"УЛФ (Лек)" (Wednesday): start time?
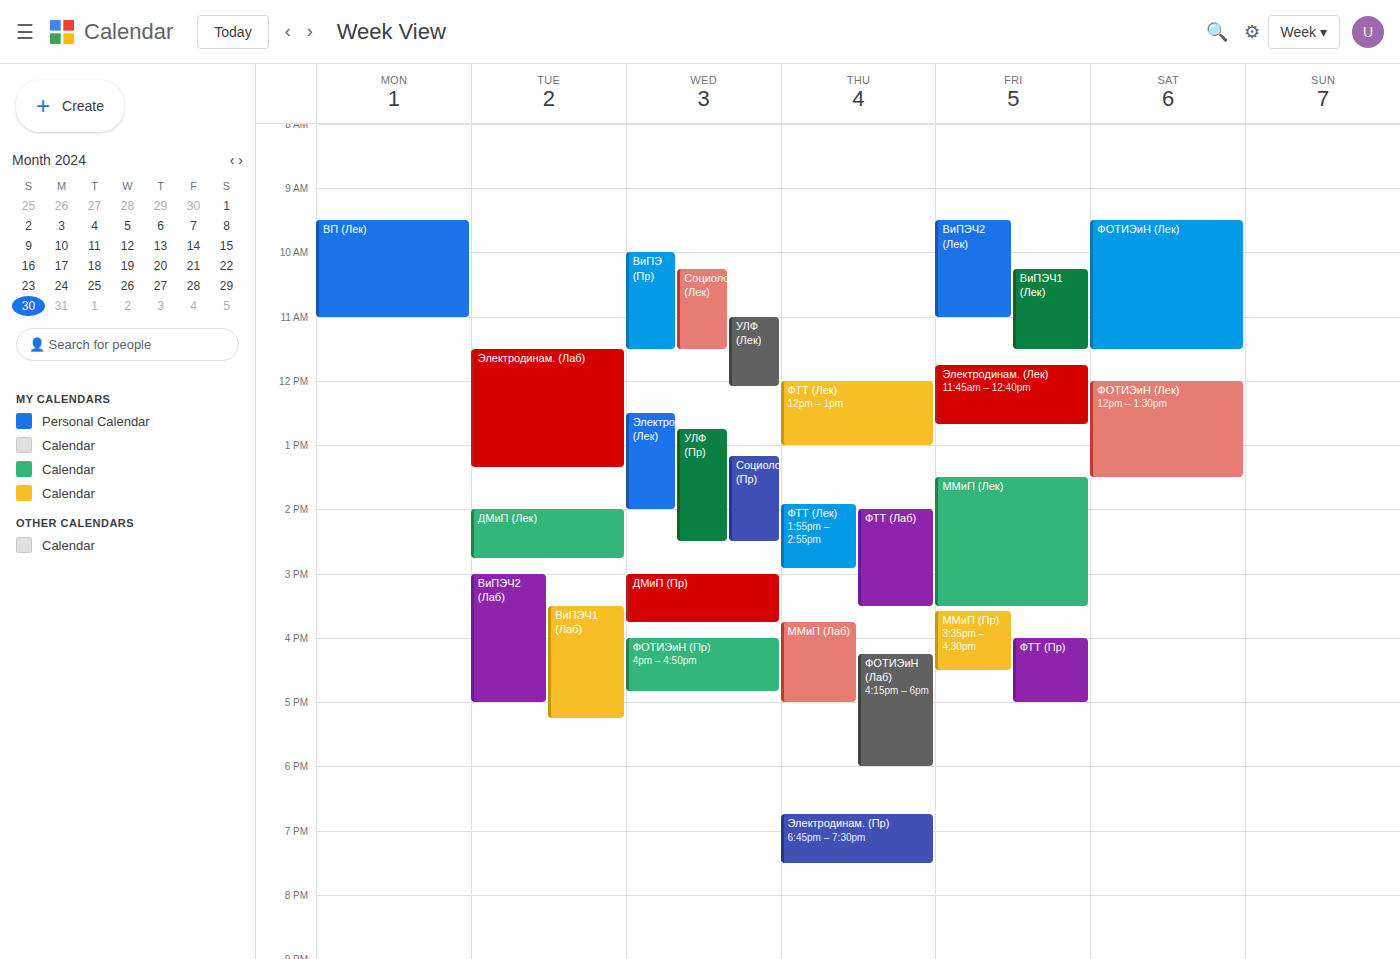
11:00 AM